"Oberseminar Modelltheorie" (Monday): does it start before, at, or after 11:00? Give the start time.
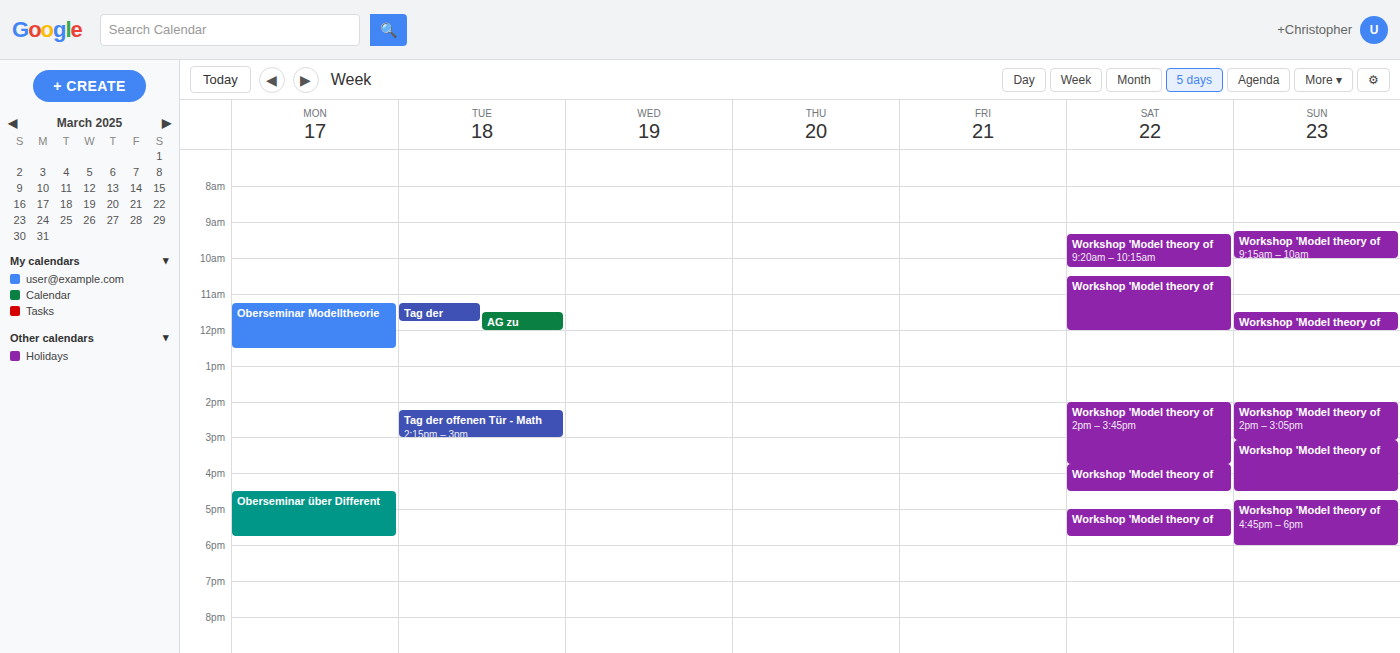
11:15 -- after 11:00, 15 minutes below the 11:00 line.